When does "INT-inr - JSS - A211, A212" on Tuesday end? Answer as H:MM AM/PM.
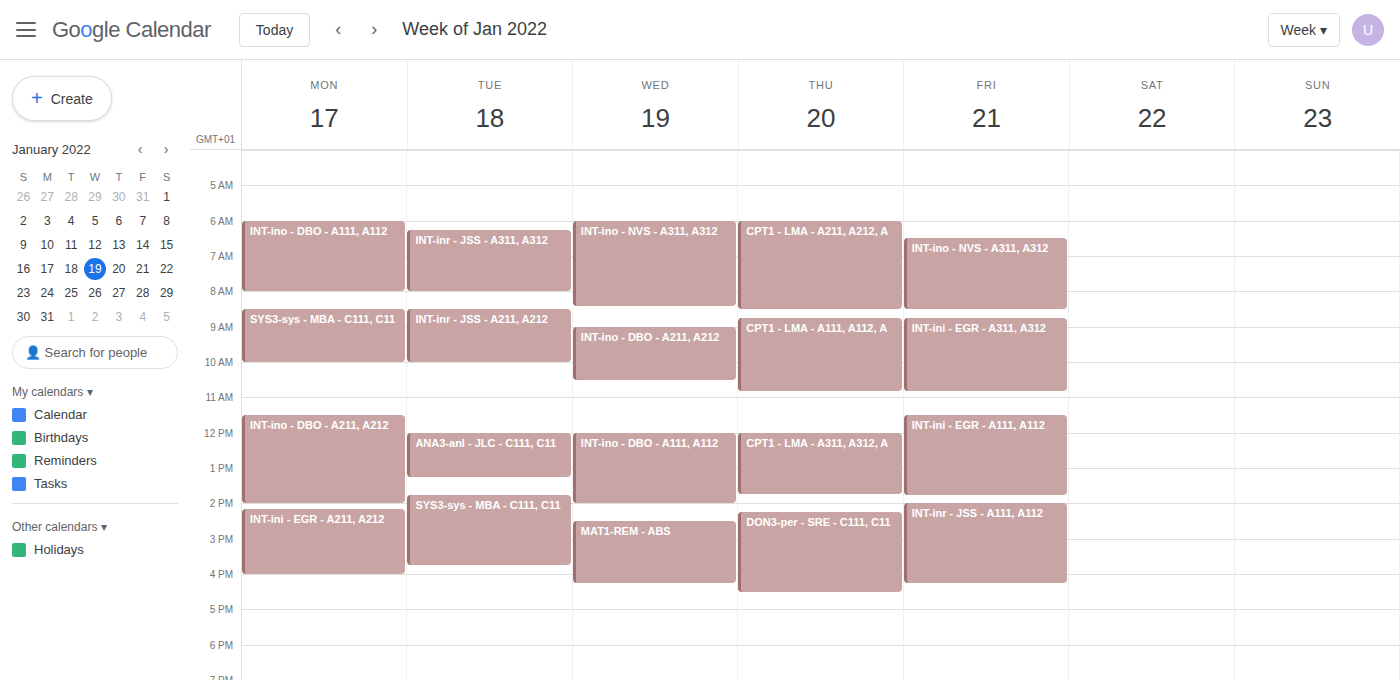
10:00 AM